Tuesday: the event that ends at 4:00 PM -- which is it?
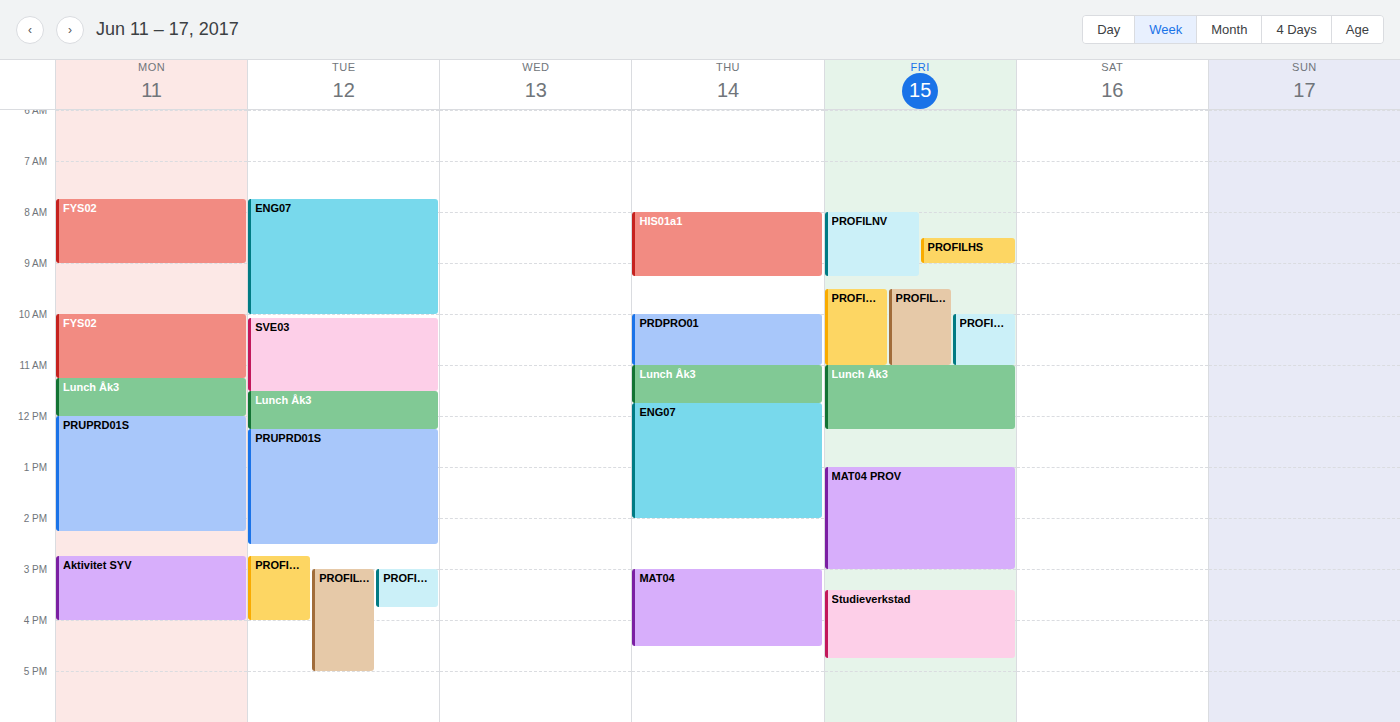
"PROFILHS"